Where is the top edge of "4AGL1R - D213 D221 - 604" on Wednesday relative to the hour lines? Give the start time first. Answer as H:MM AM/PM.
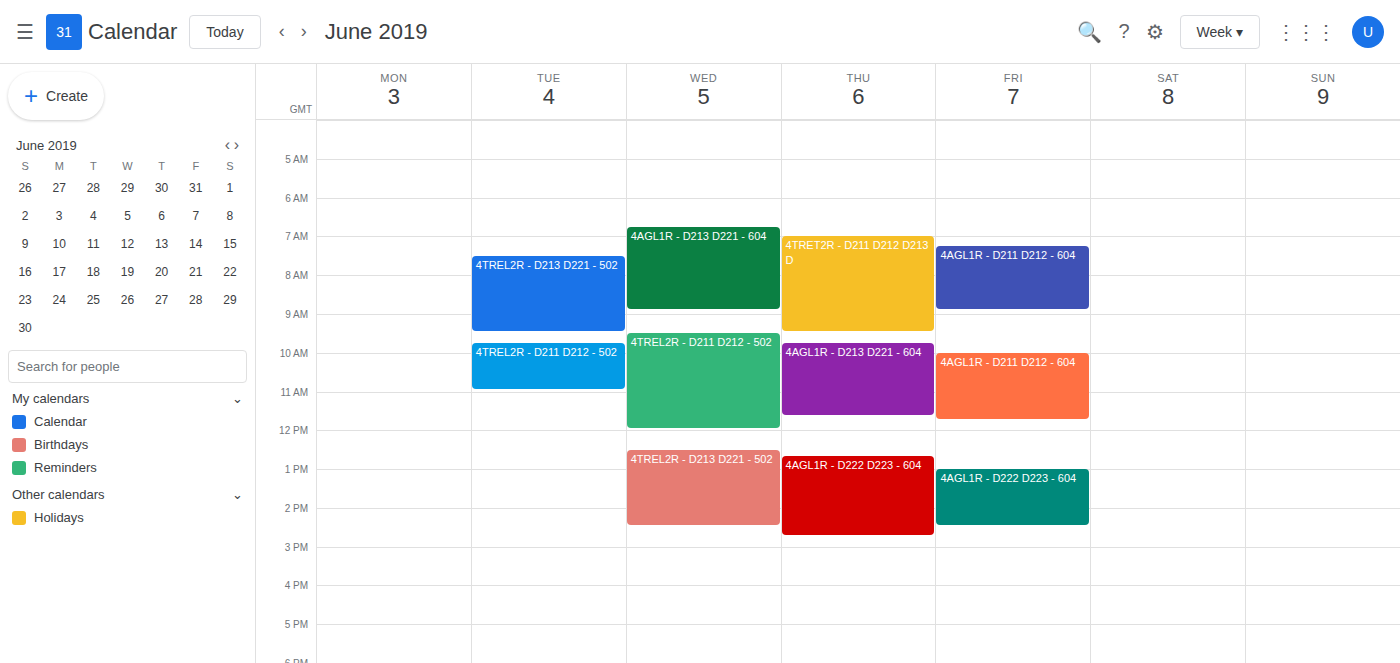
6:45 AM -- neither: three quarters of the way from the 6 AM line to the 7 AM line.